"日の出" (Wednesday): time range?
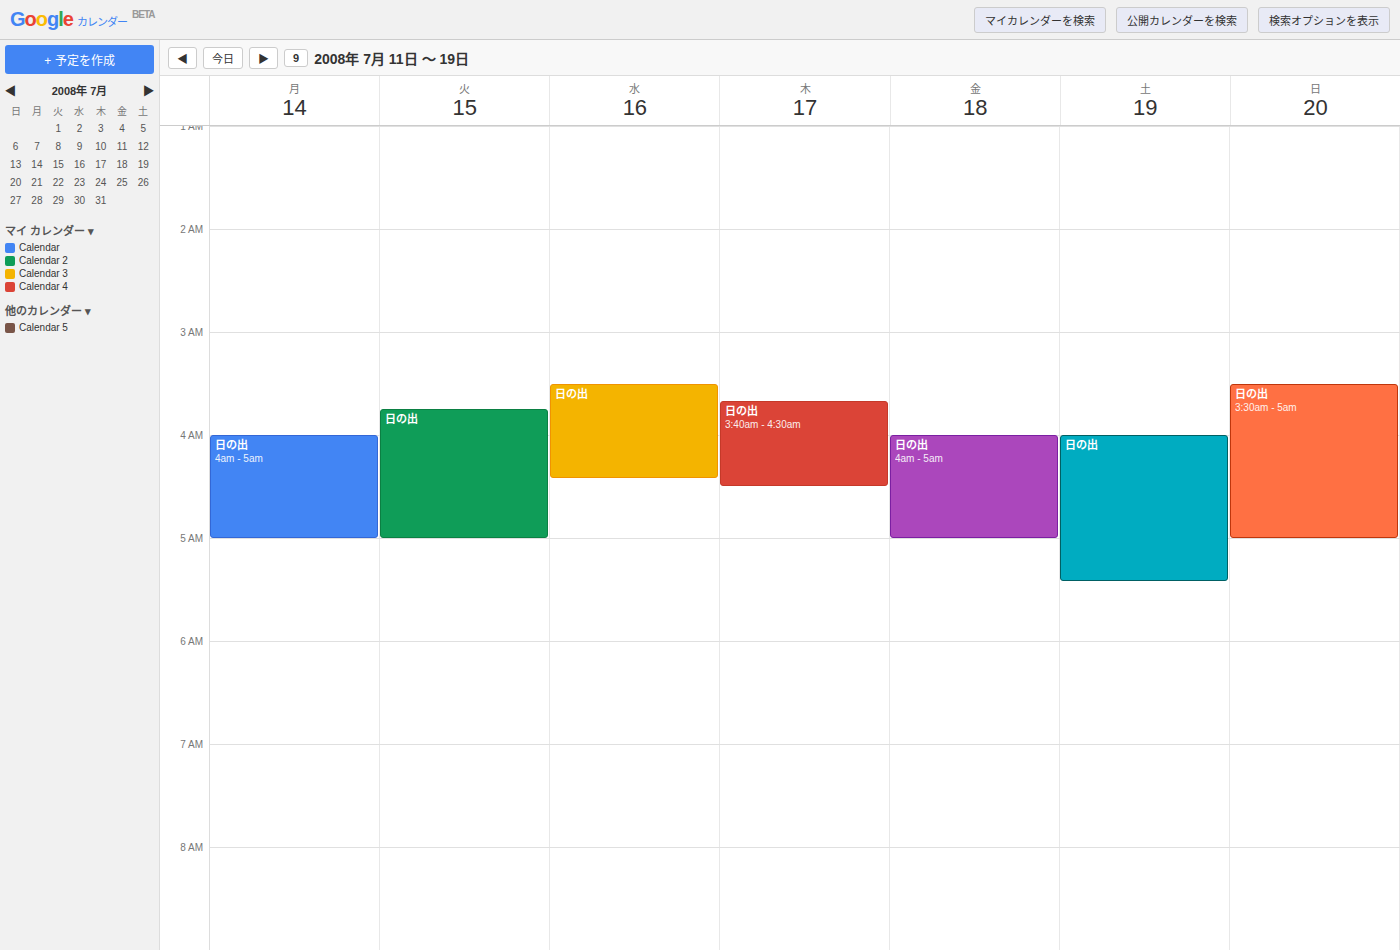
3:30 AM to 4:25 AM